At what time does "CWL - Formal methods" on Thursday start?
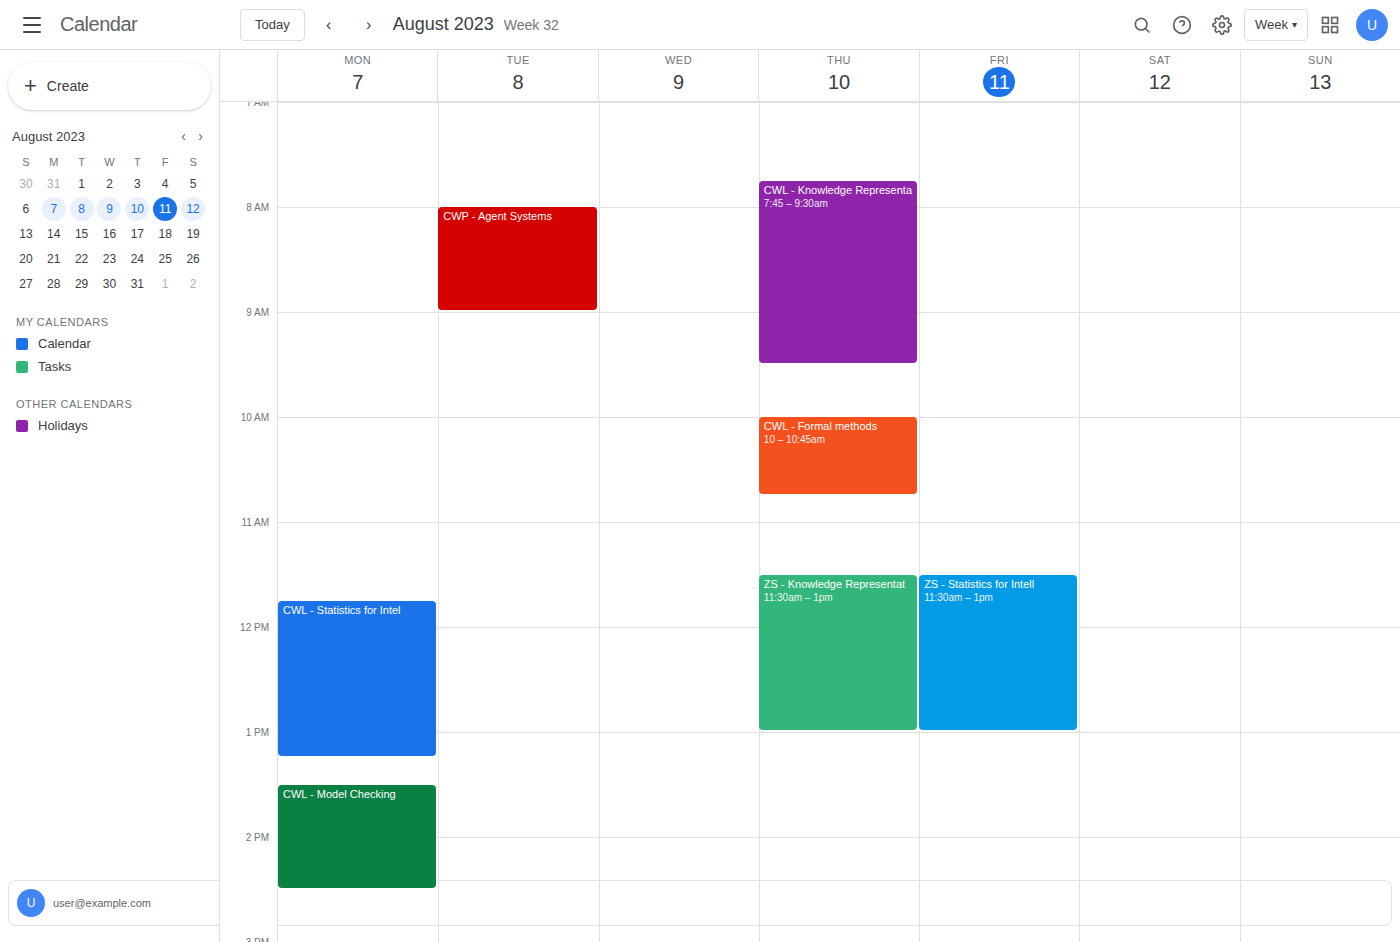
10:00 AM